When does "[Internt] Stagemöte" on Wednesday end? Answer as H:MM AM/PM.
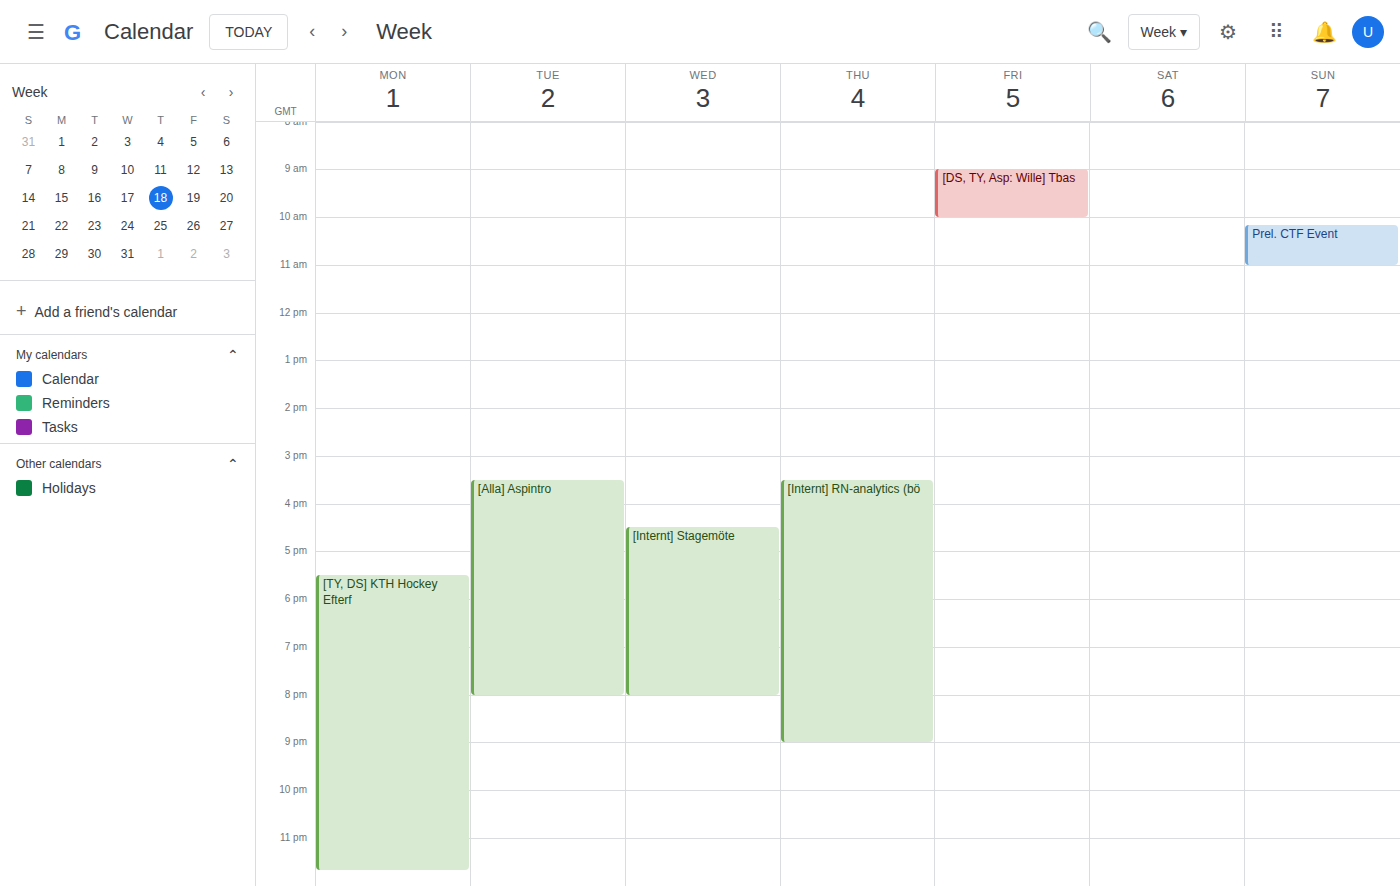
8:00 PM